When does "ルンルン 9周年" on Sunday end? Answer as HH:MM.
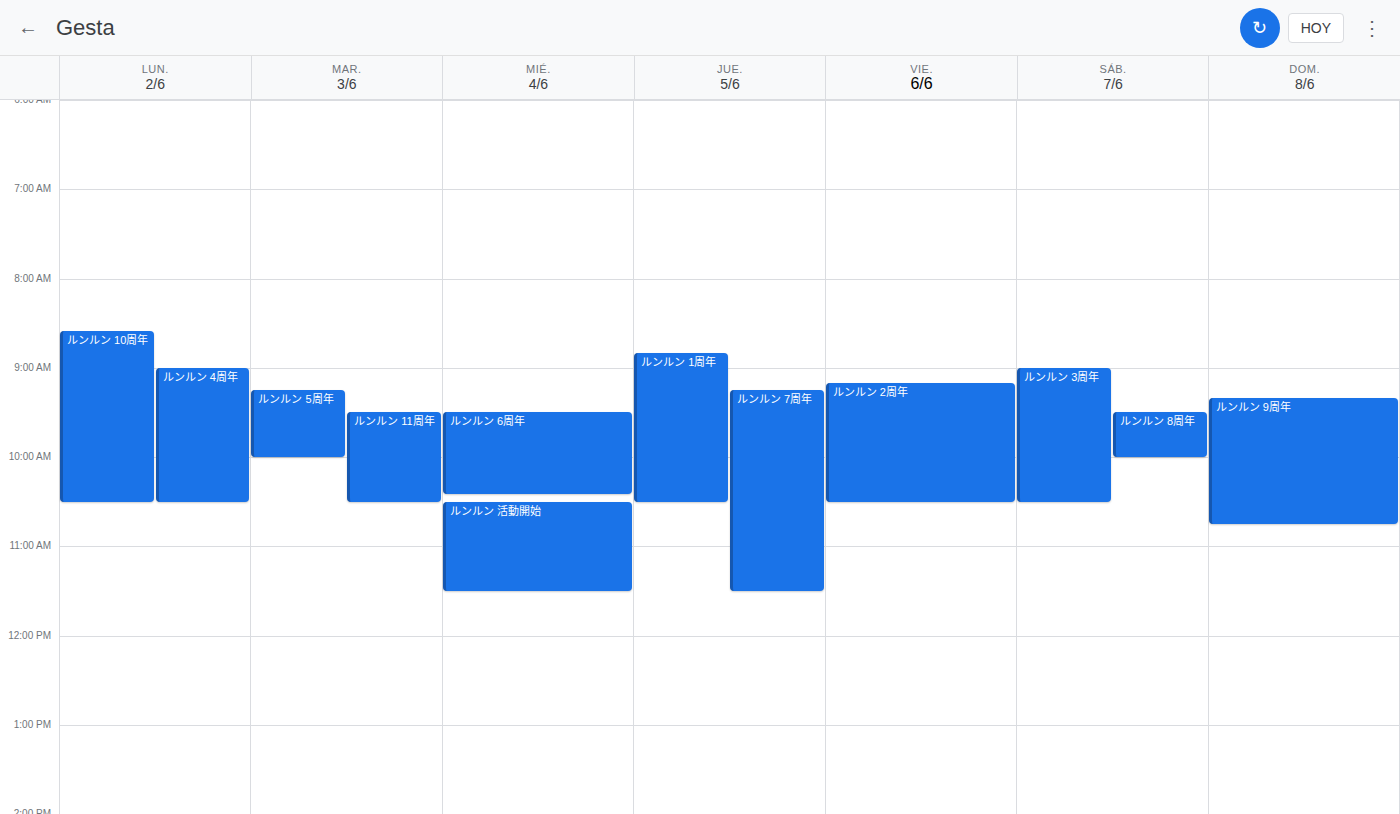
10:45